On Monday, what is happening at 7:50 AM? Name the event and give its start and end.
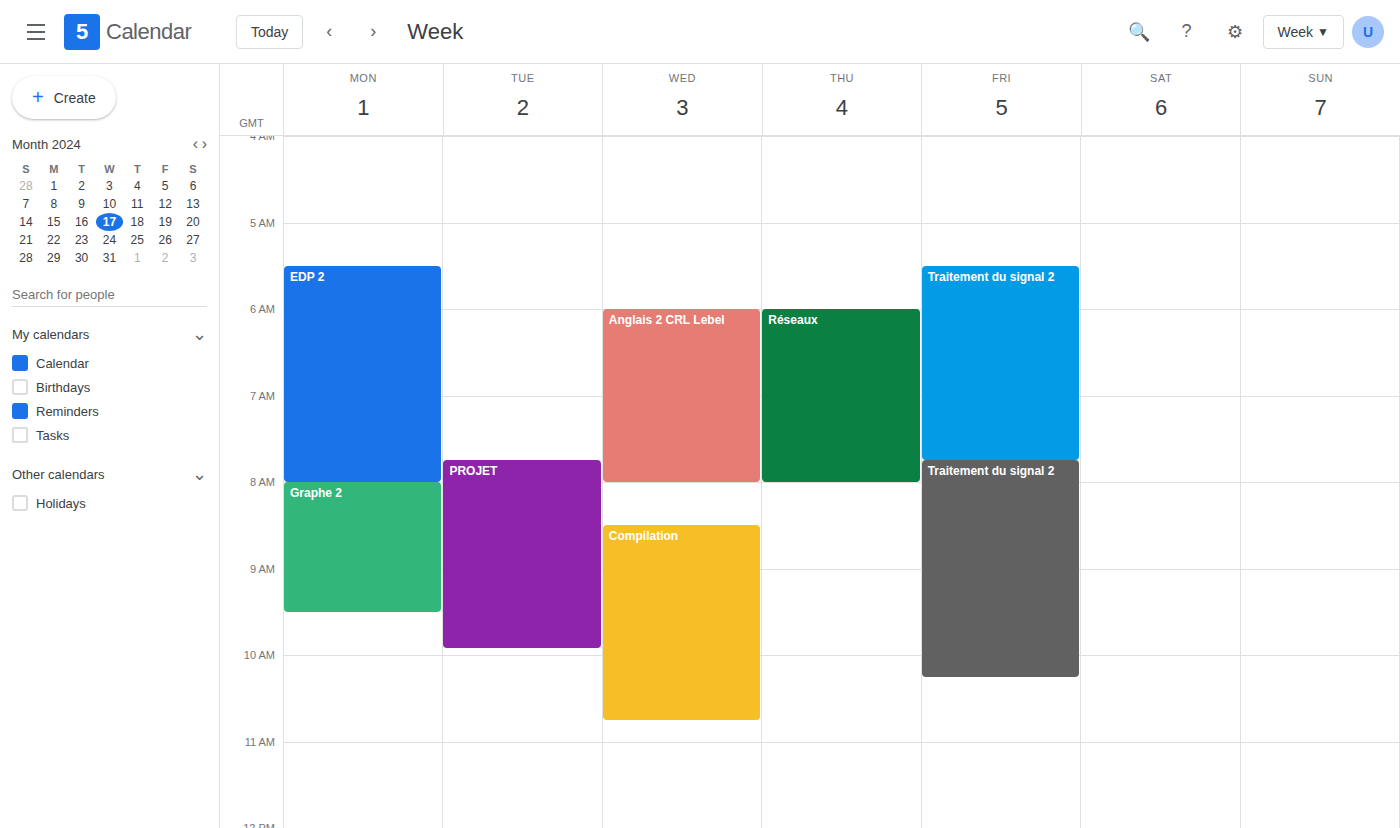
"EDP 2", 5:30 AM to 8:00 AM